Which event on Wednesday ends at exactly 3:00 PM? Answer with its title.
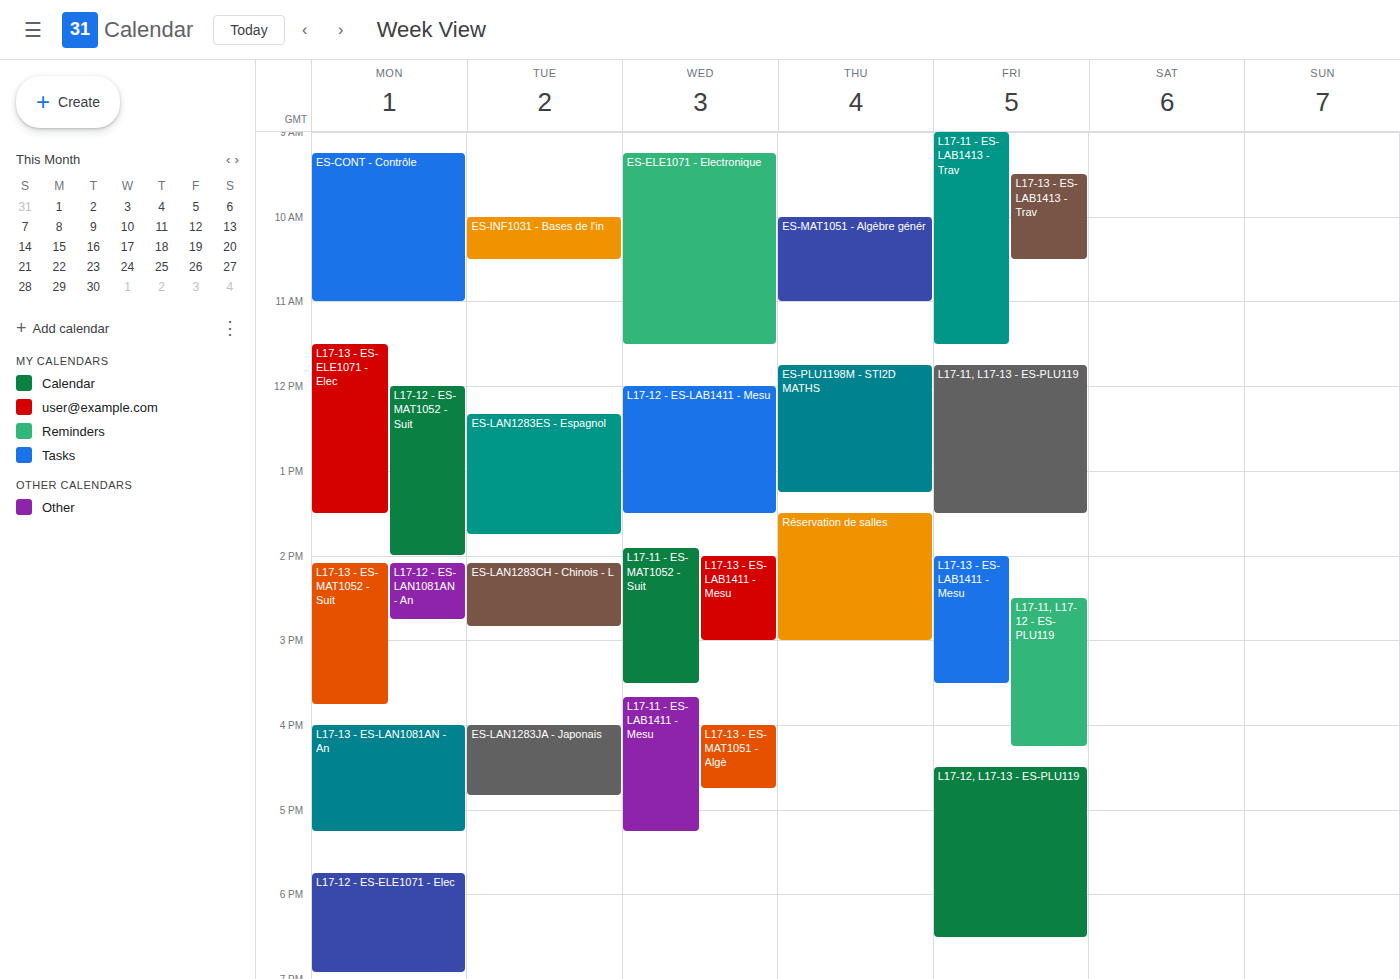
"L17-13 - ES-LAB1411 - Mesu"